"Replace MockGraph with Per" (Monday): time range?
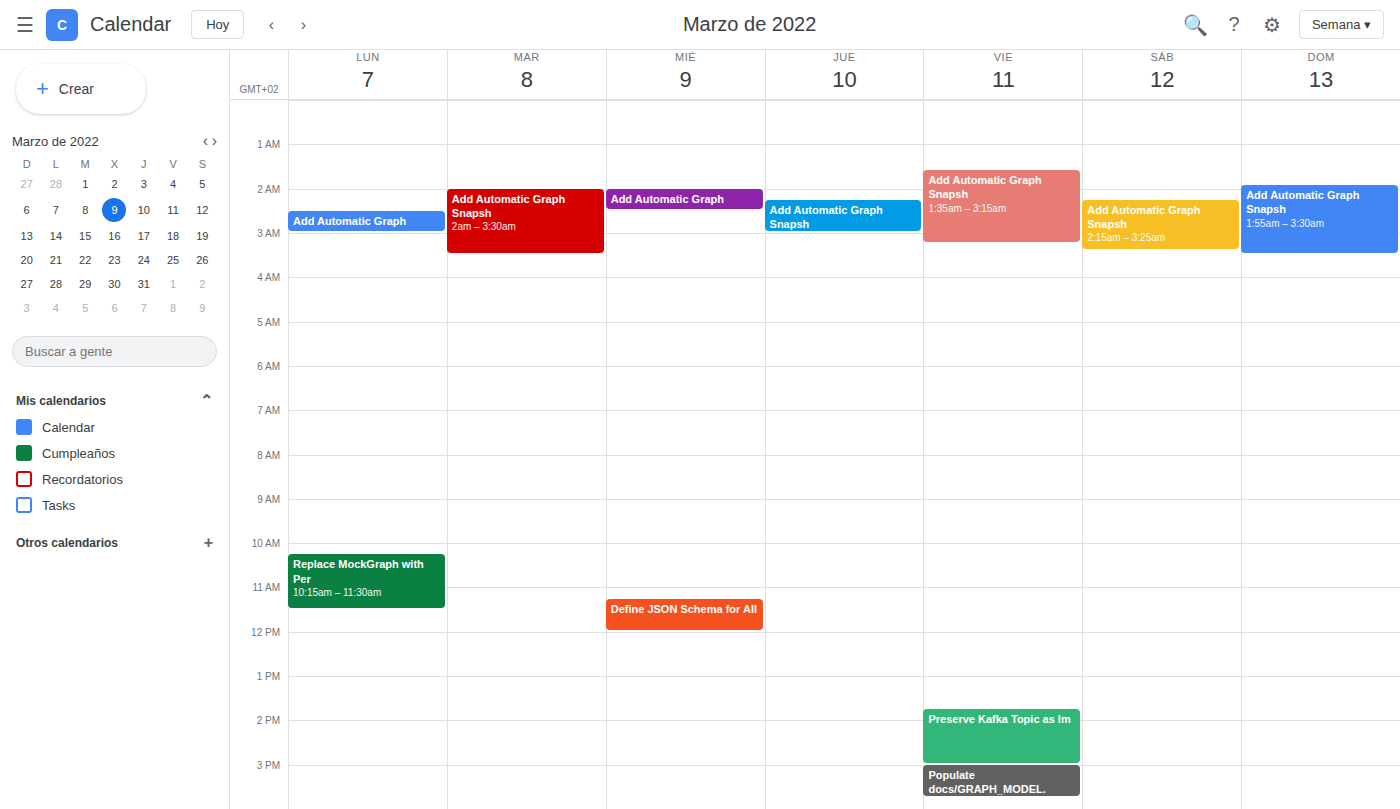
10:15 to 11:30